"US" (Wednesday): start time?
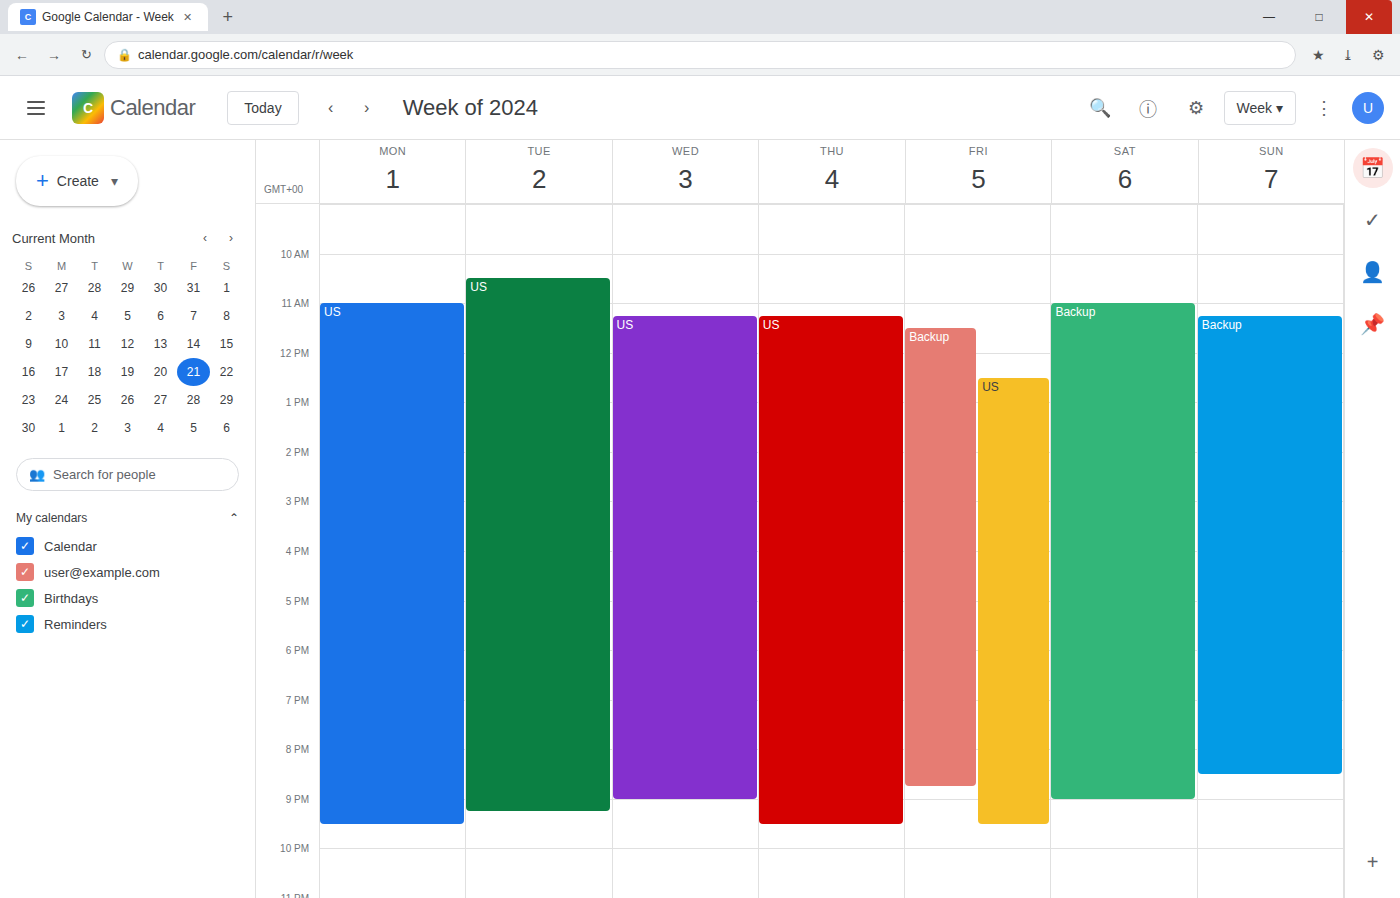
11:15